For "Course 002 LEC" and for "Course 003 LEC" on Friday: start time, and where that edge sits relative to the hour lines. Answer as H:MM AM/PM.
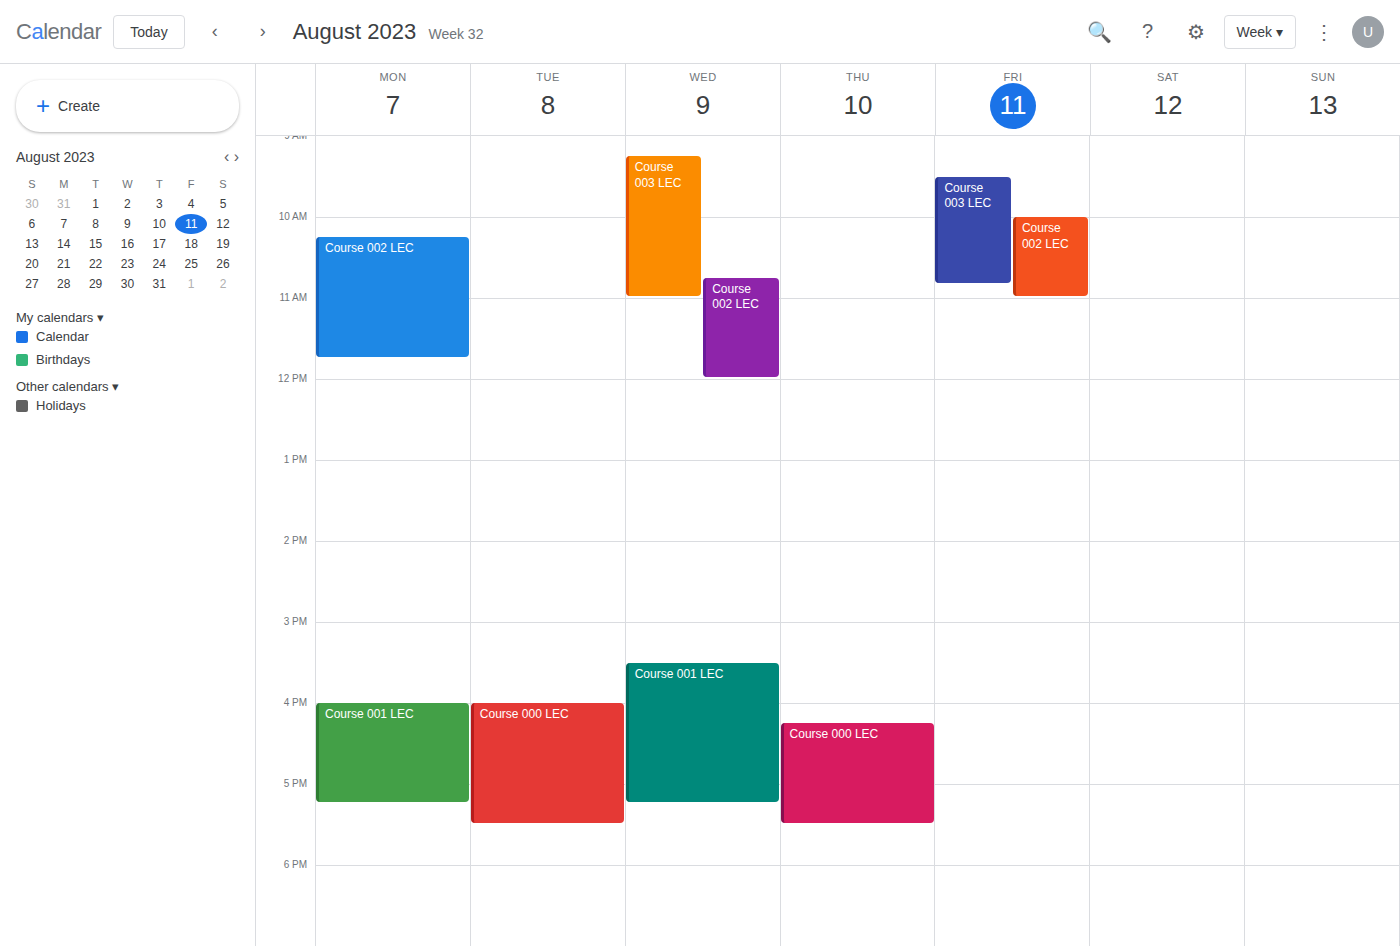
"Course 002 LEC": 10:00 AM, exactly on the 10 AM line. "Course 003 LEC": 9:30 AM, halfway between the 9 AM and 10 AM lines.